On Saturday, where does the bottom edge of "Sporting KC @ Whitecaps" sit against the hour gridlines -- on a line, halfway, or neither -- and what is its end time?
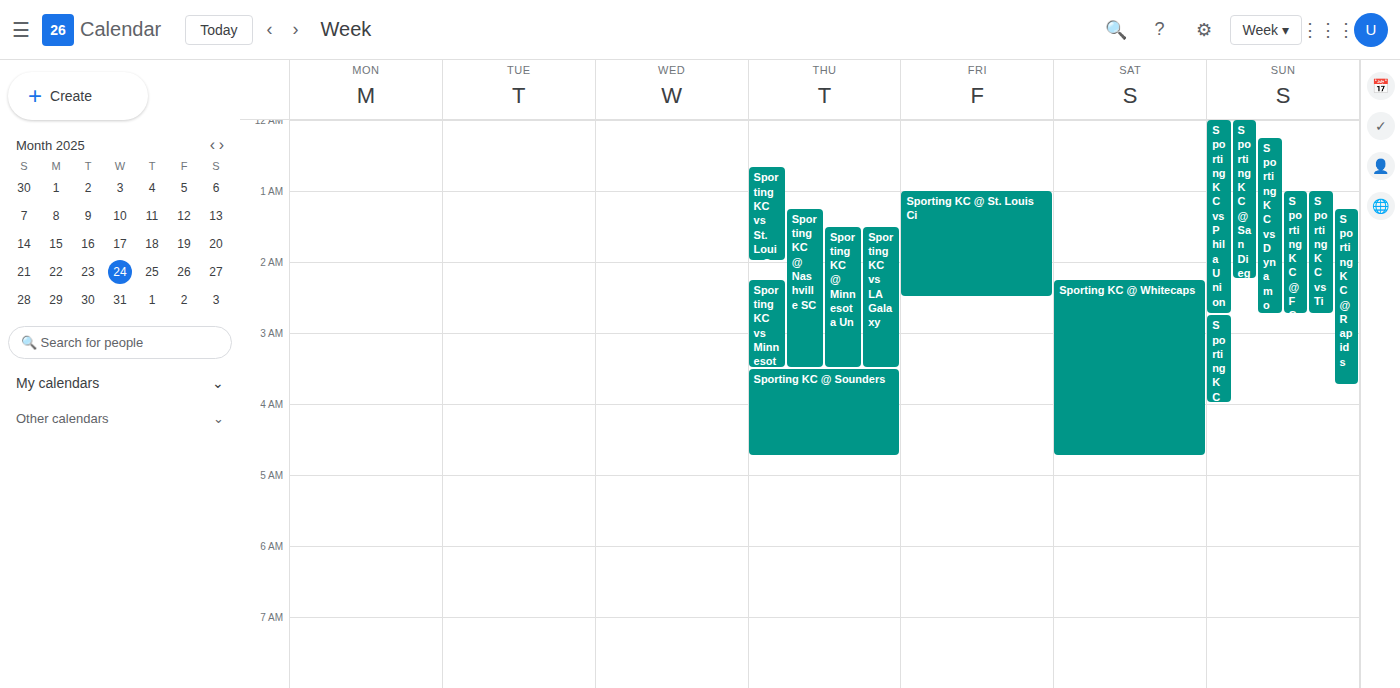
4:45 AM -- neither: three quarters of the way from the 4 AM line to the 5 AM line.